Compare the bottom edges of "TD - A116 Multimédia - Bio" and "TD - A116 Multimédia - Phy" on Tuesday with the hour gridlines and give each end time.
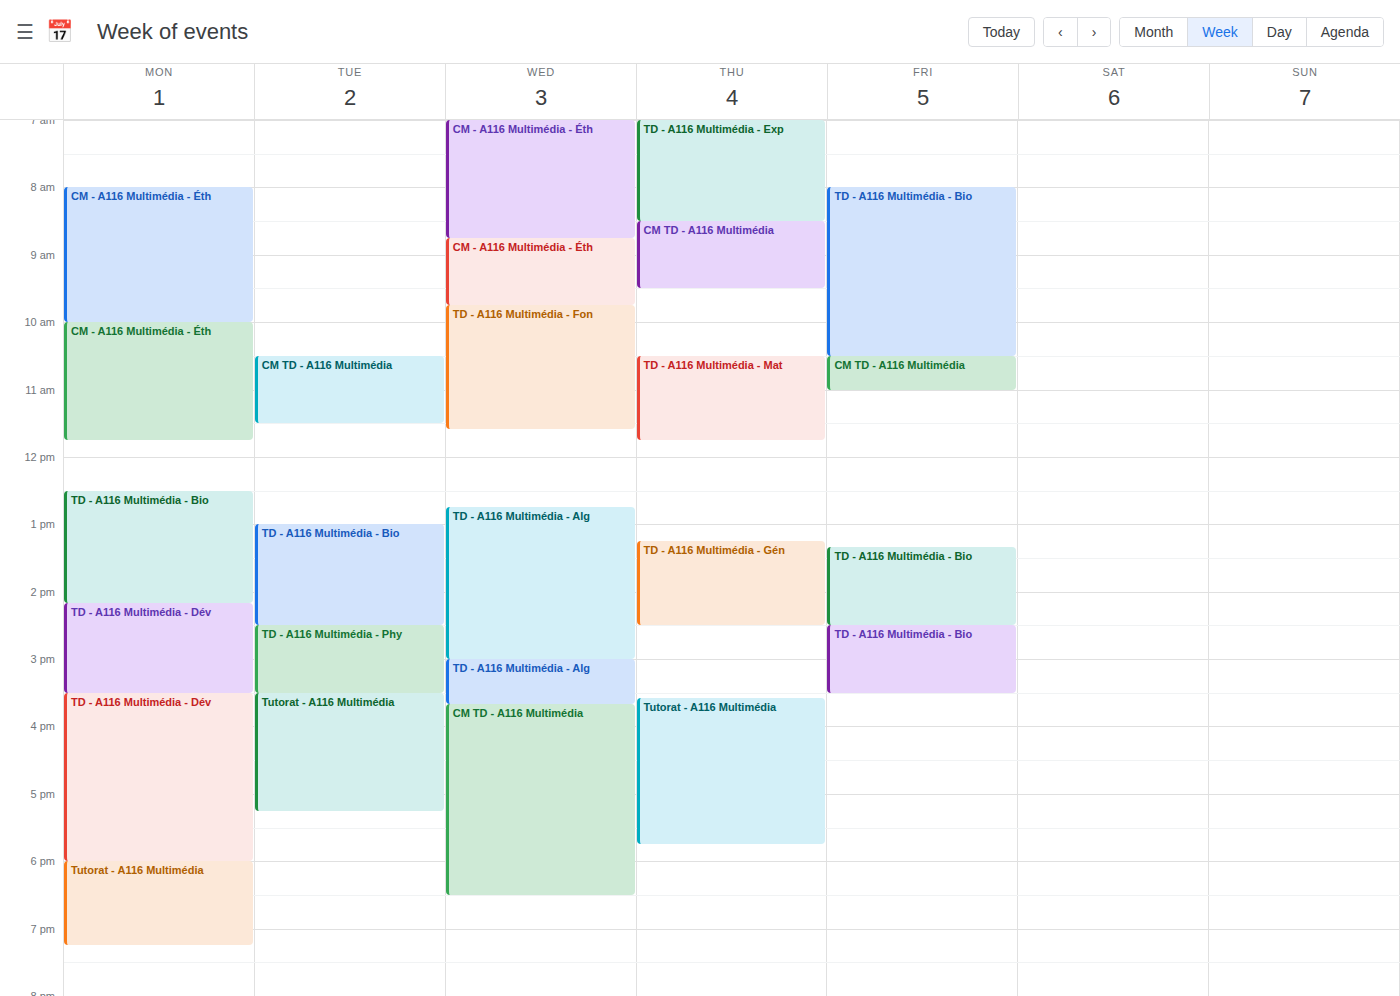
"TD - A116 Multimédia - Bio": 2:30 PM, halfway between the 2 PM and 3 PM lines. "TD - A116 Multimédia - Phy": 3:30 PM, halfway between the 3 PM and 4 PM lines.